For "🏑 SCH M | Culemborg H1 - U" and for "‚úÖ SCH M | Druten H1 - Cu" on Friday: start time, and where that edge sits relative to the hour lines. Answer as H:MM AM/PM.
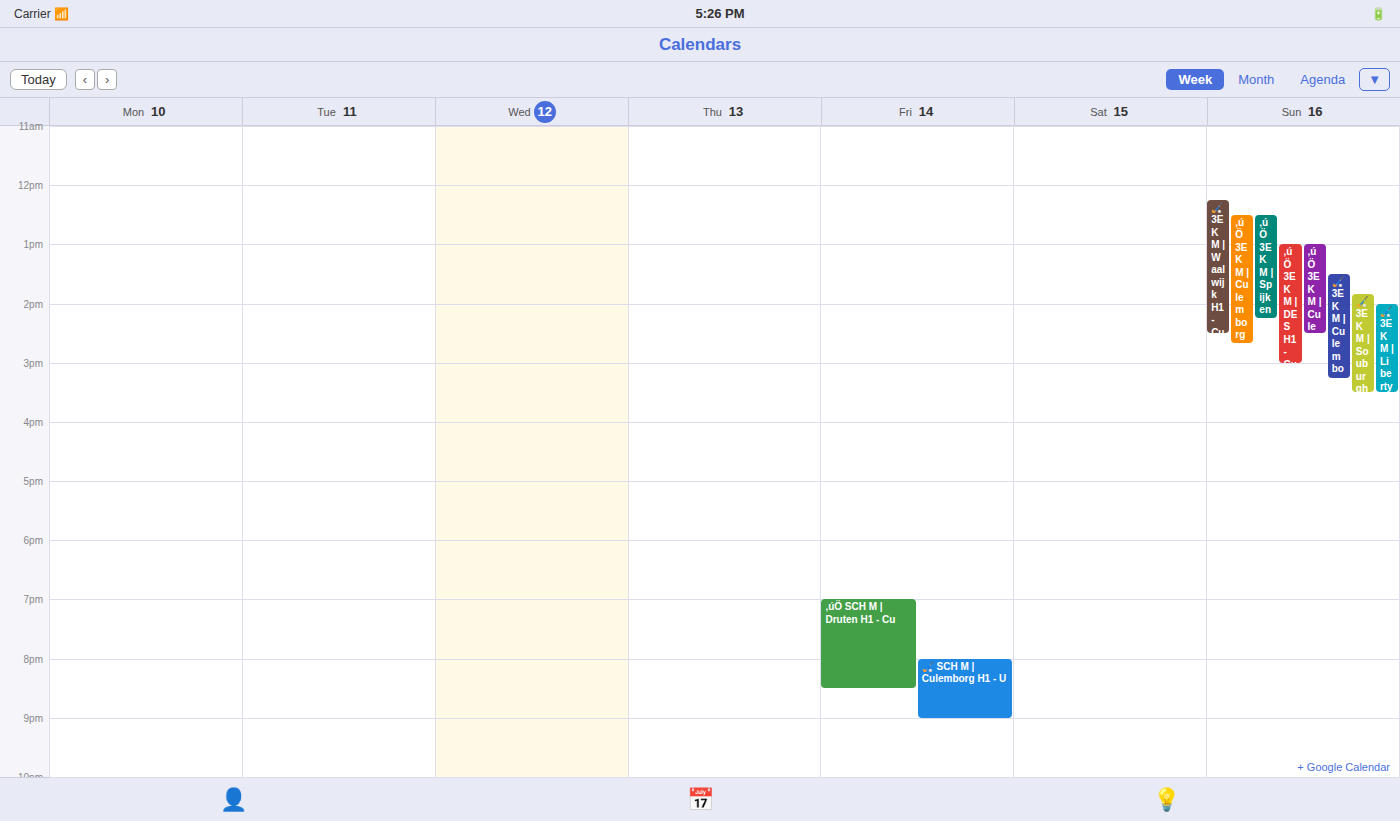
"🏑 SCH M | Culemborg H1 - U": 8:00 PM, exactly on the 8 PM line. "‚úÖ SCH M | Druten H1 - Cu": 7:00 PM, exactly on the 7 PM line.